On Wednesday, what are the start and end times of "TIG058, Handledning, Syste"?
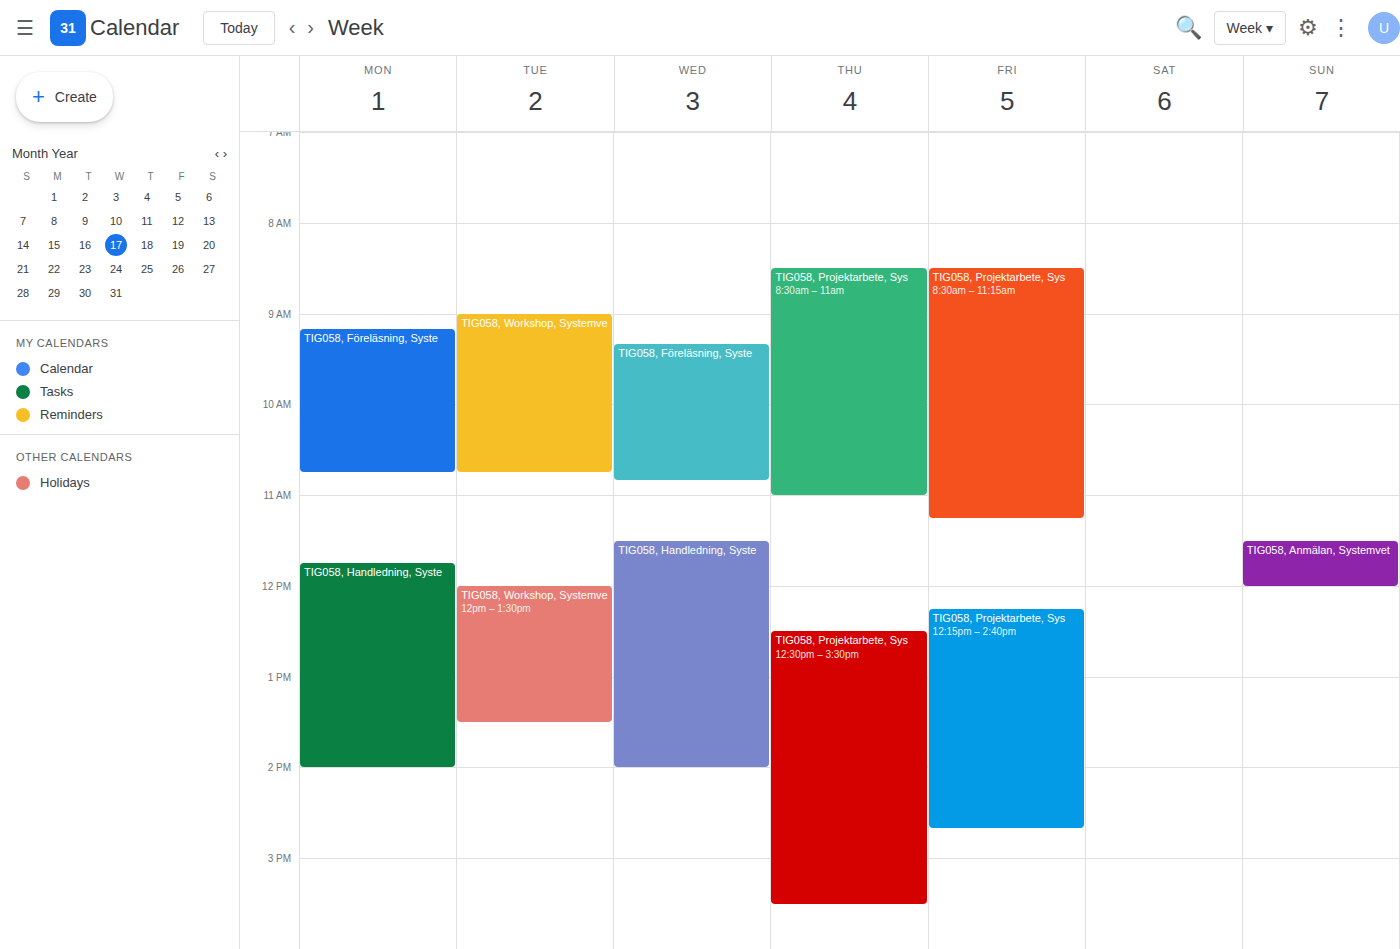
11:30 AM to 2:00 PM